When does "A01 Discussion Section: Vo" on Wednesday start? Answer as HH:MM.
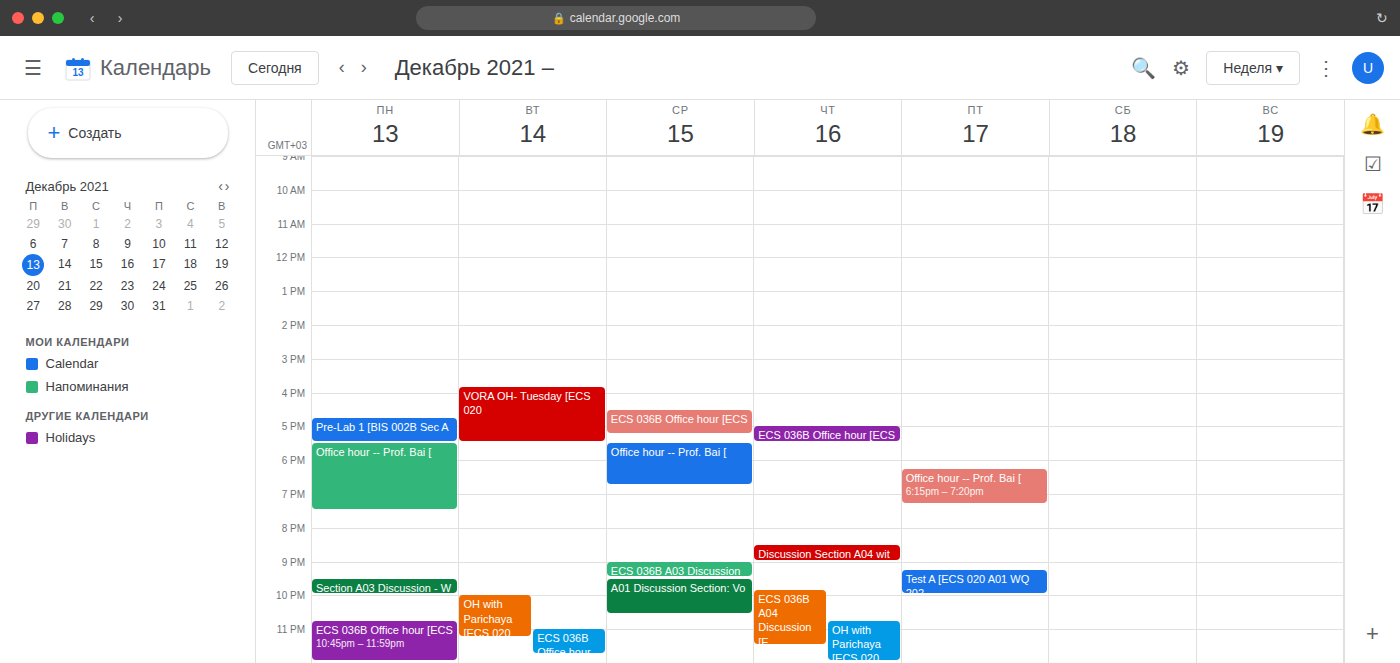
21:30